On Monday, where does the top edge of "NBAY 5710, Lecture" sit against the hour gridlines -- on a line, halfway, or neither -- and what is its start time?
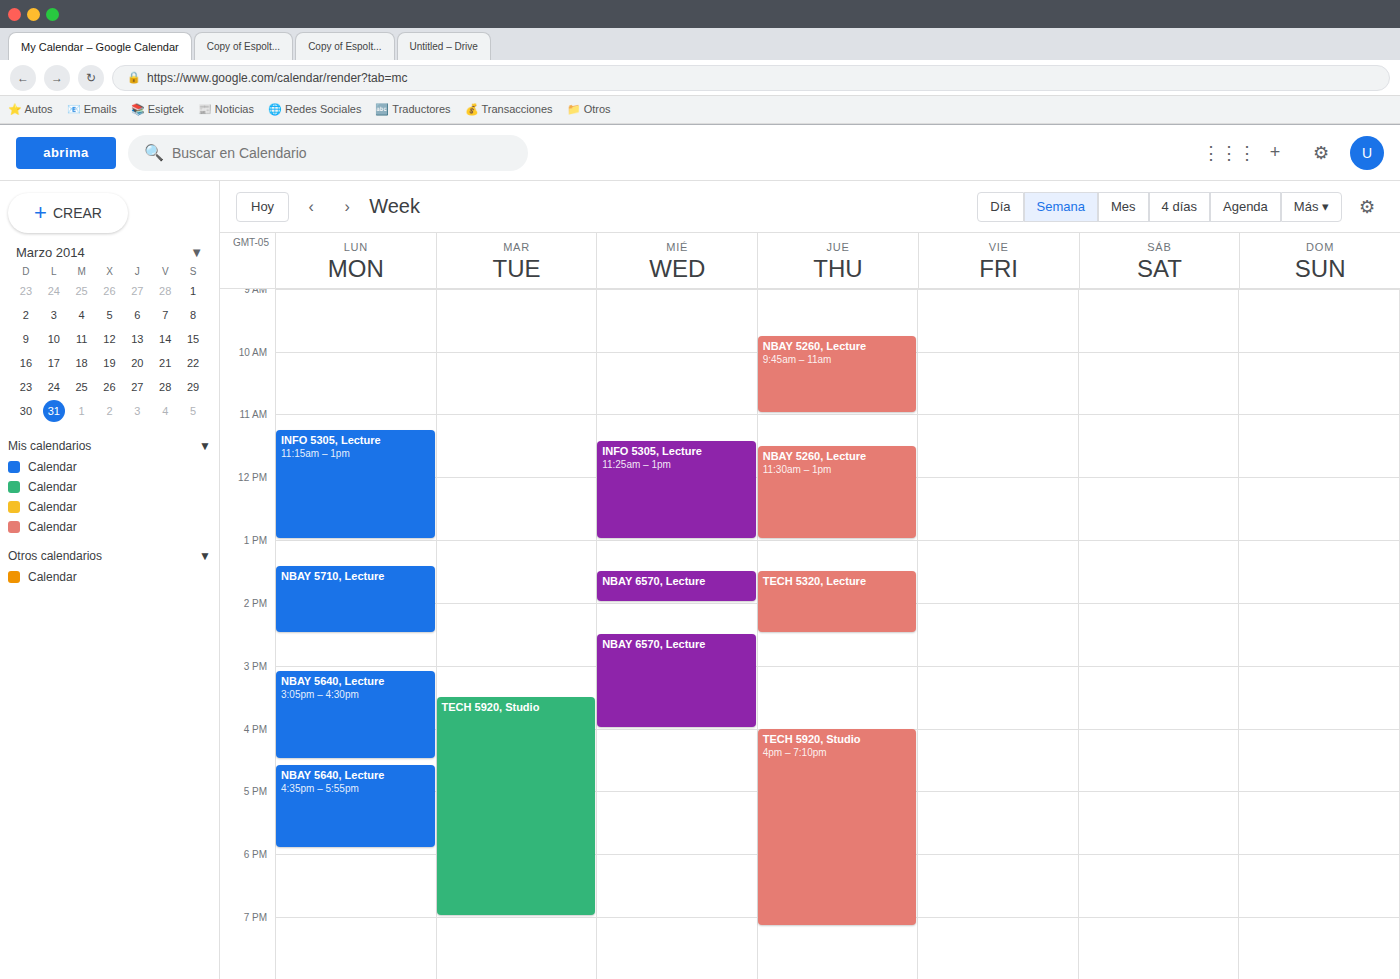
1:25 PM -- neither: 25 minutes below the 1 PM line and 35 minutes above the 2 PM line.